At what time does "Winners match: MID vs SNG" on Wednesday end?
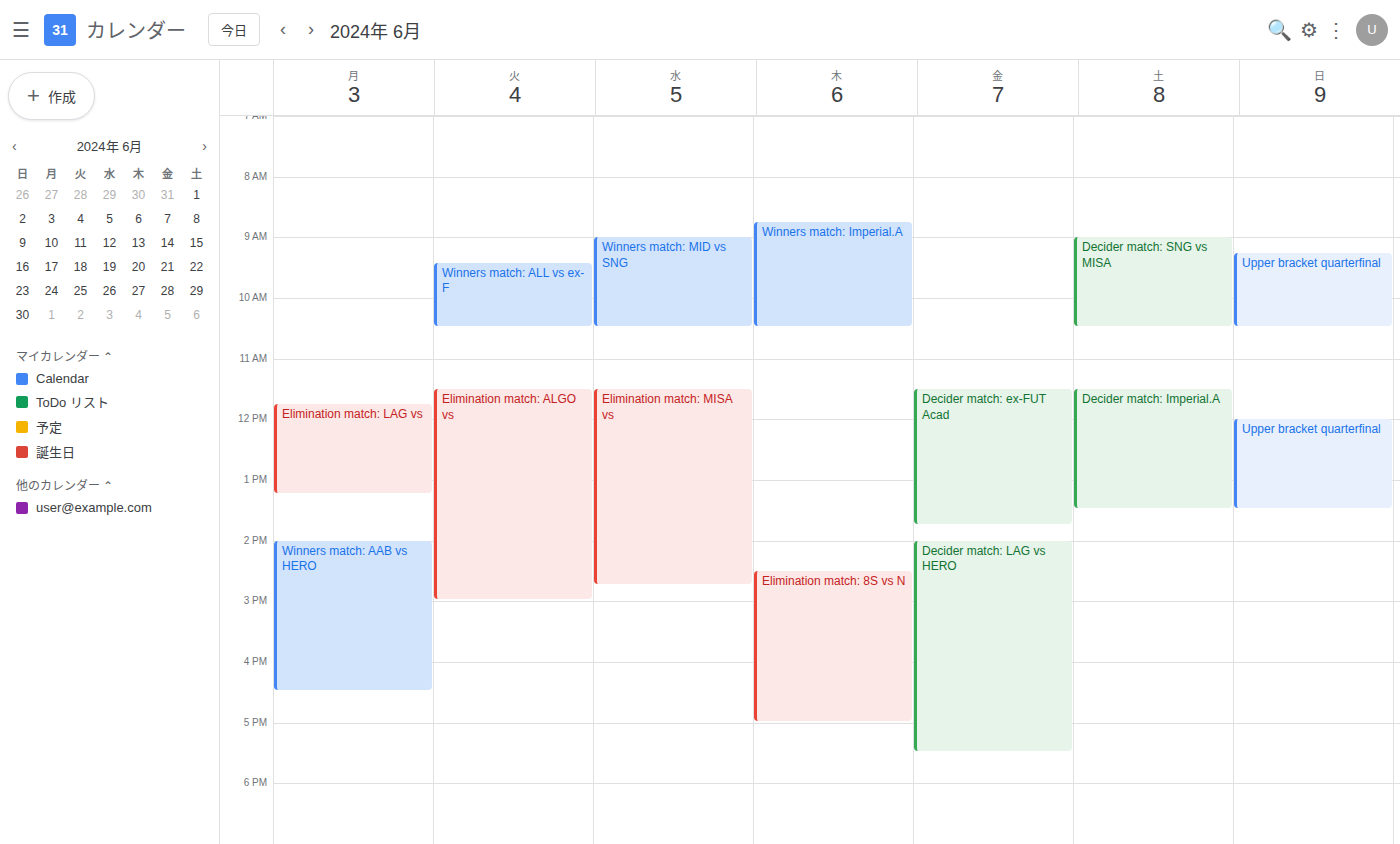
10:30